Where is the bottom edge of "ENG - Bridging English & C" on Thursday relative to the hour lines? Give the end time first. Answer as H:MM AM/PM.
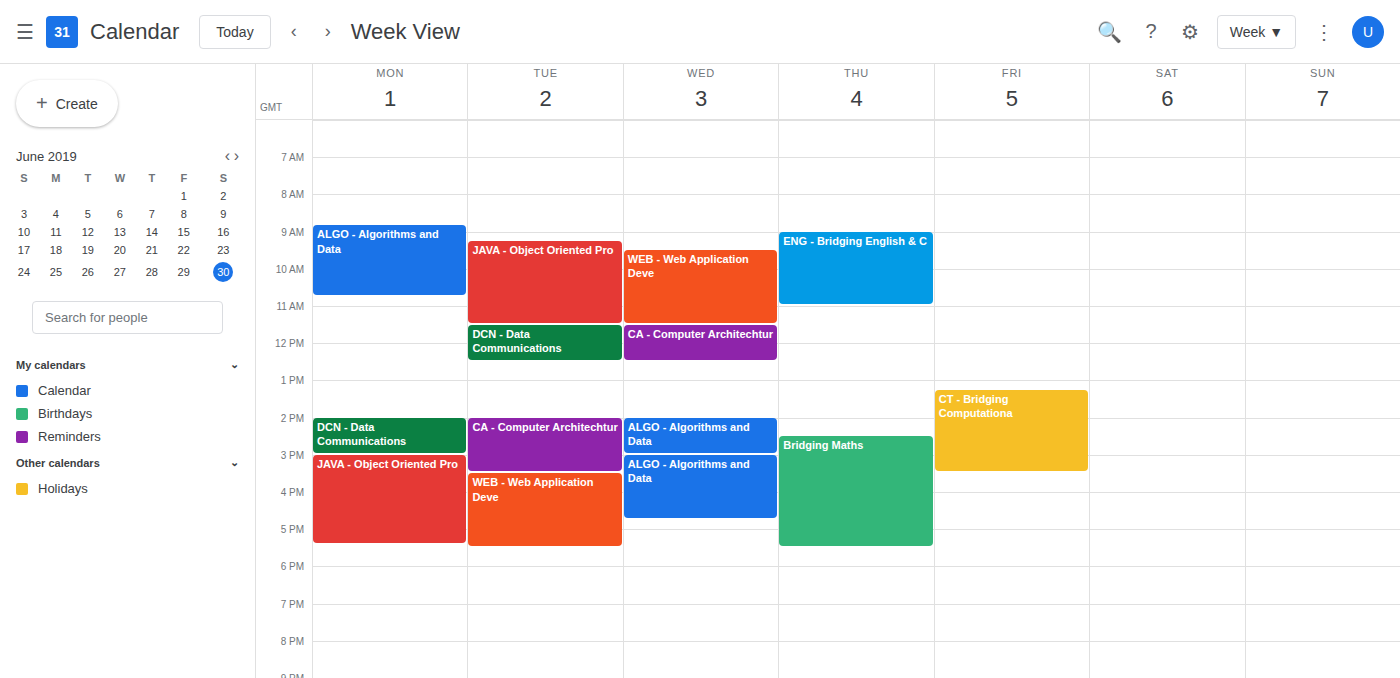
11:00 AM -- exactly on the 11 AM line.